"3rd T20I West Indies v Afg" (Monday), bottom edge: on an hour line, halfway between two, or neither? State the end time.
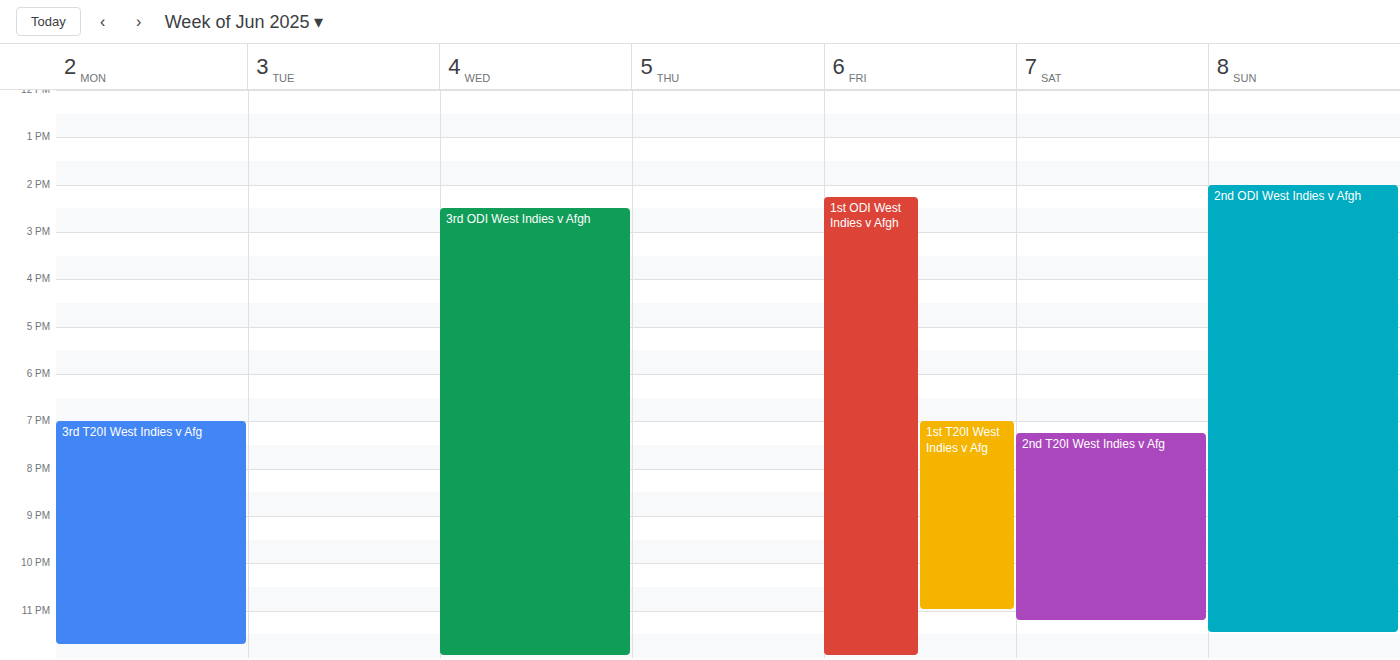
11:45 PM -- neither: three quarters of the way from the 11 PM line to the 12 AM line.